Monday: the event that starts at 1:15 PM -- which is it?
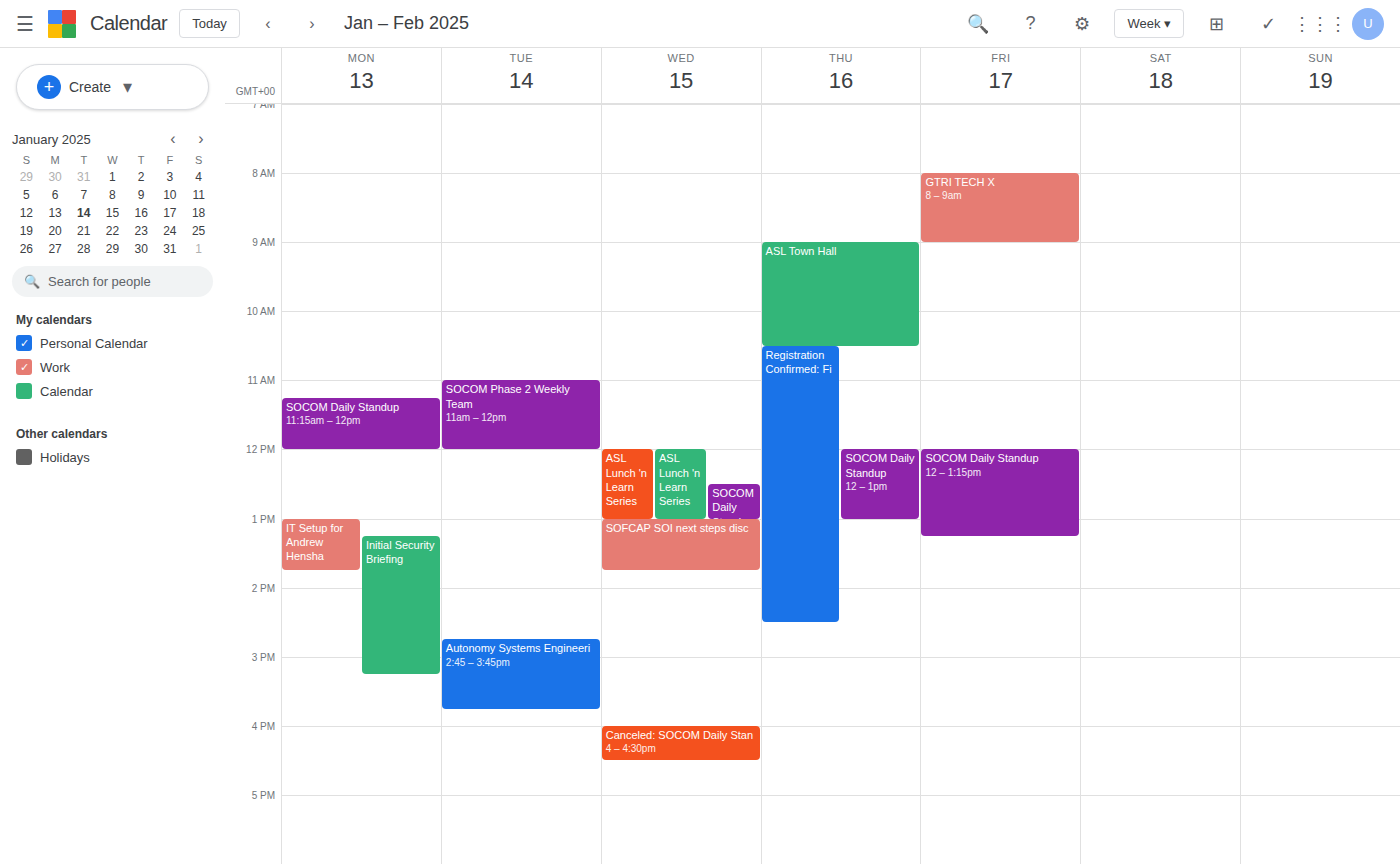
"Initial Security Briefing"